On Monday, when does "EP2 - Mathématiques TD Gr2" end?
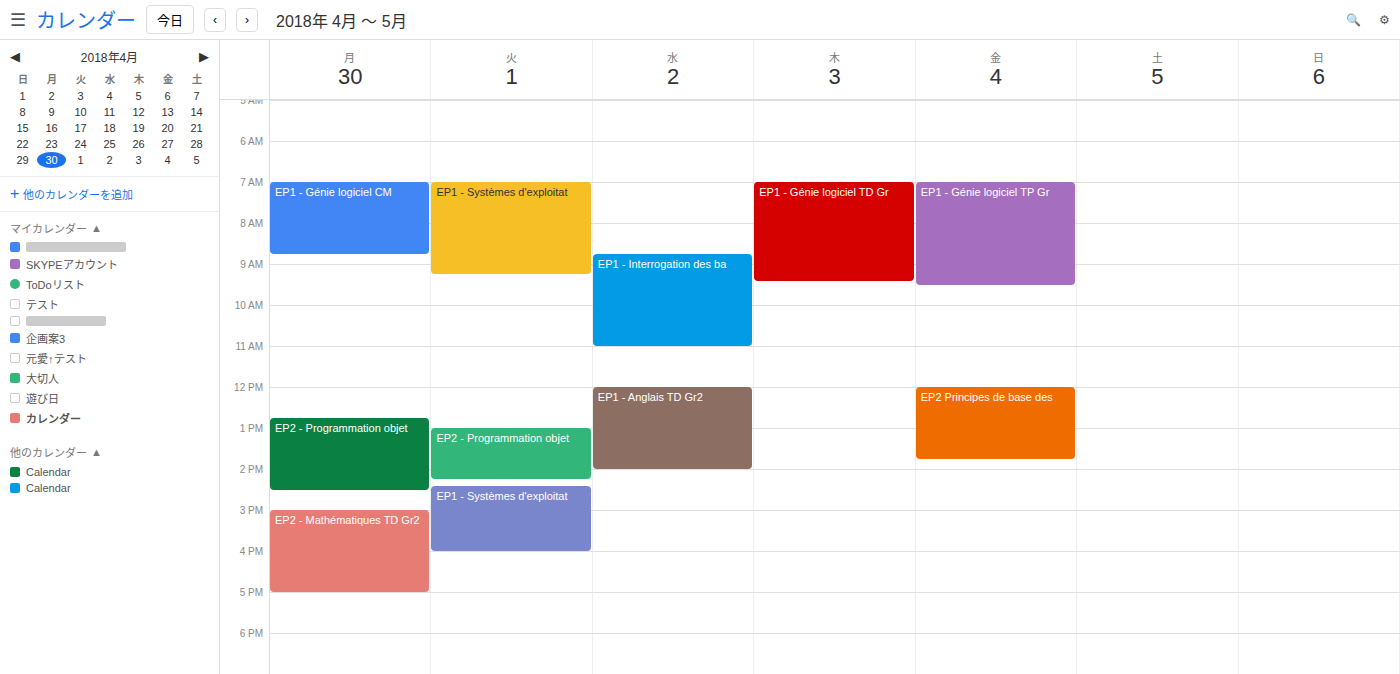
5:00 PM